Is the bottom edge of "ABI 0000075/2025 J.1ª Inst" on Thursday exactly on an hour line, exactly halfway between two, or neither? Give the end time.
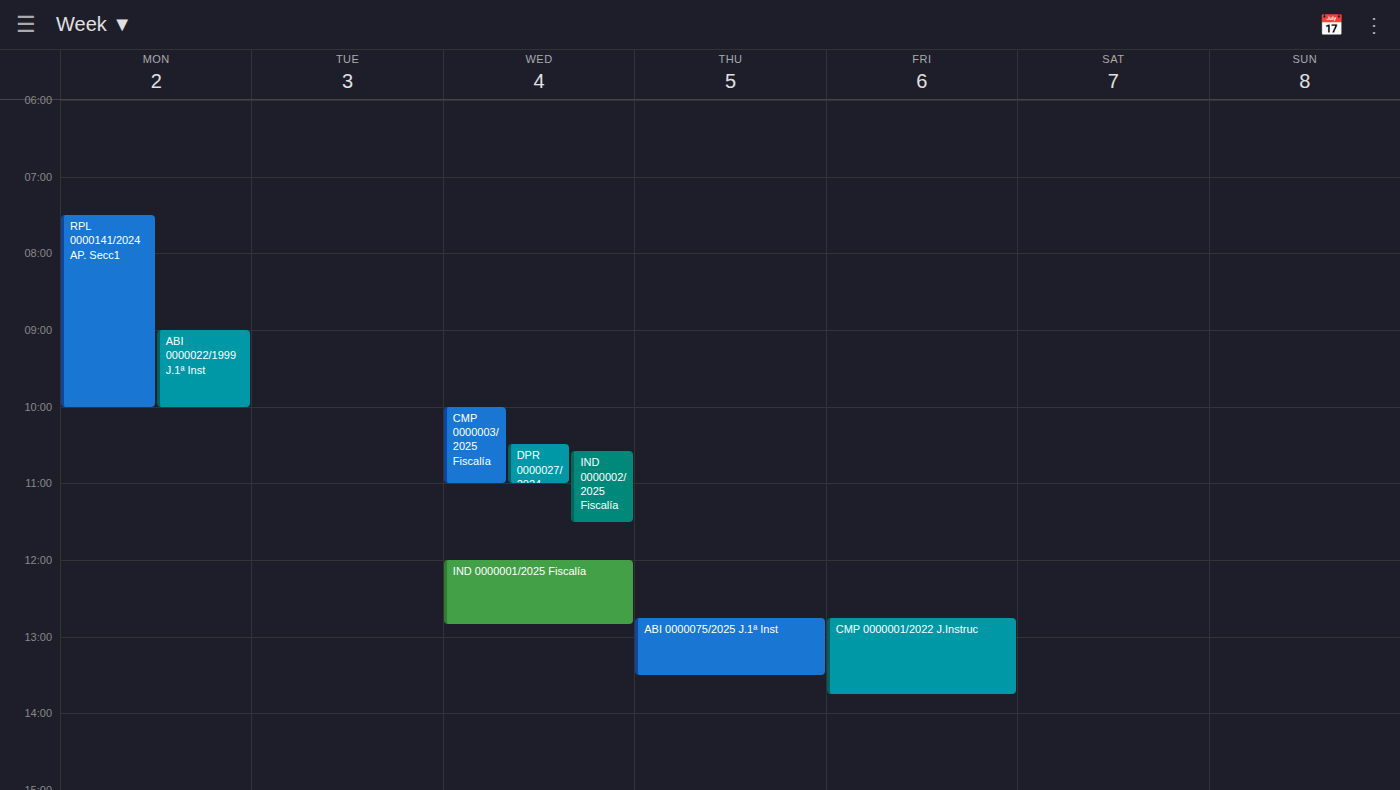
1:30 PM -- halfway between the 1 PM and 2 PM lines.